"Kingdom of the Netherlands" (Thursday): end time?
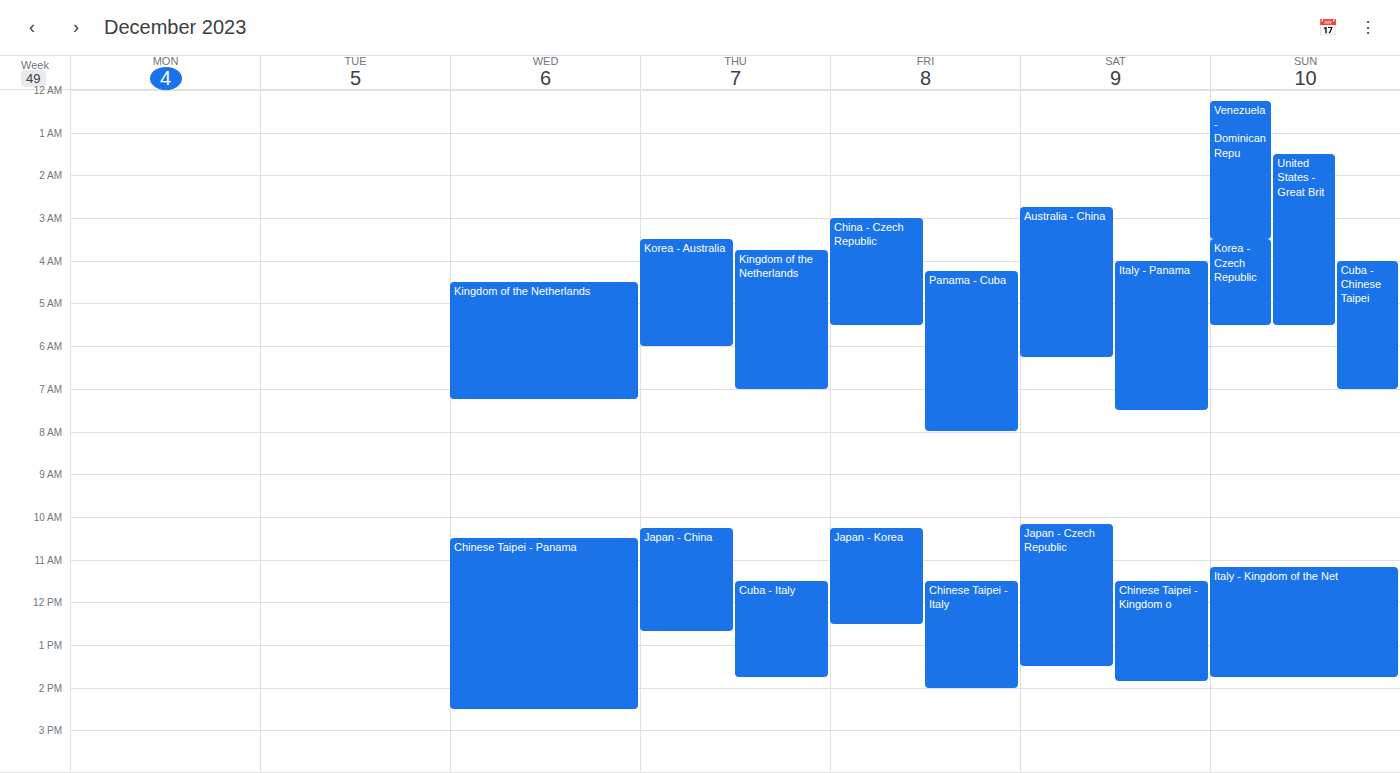
7:00 AM